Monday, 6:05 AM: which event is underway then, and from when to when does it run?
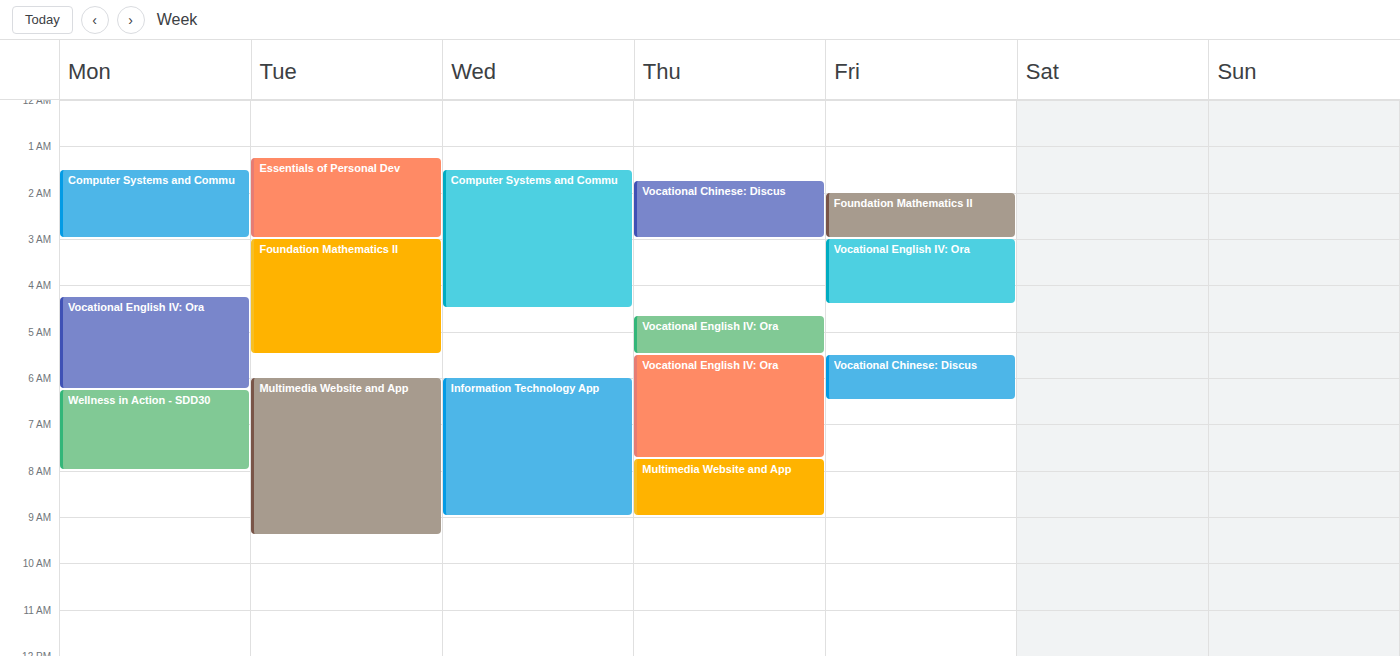
"Vocational English IV: Ora", 4:15 AM to 6:15 AM